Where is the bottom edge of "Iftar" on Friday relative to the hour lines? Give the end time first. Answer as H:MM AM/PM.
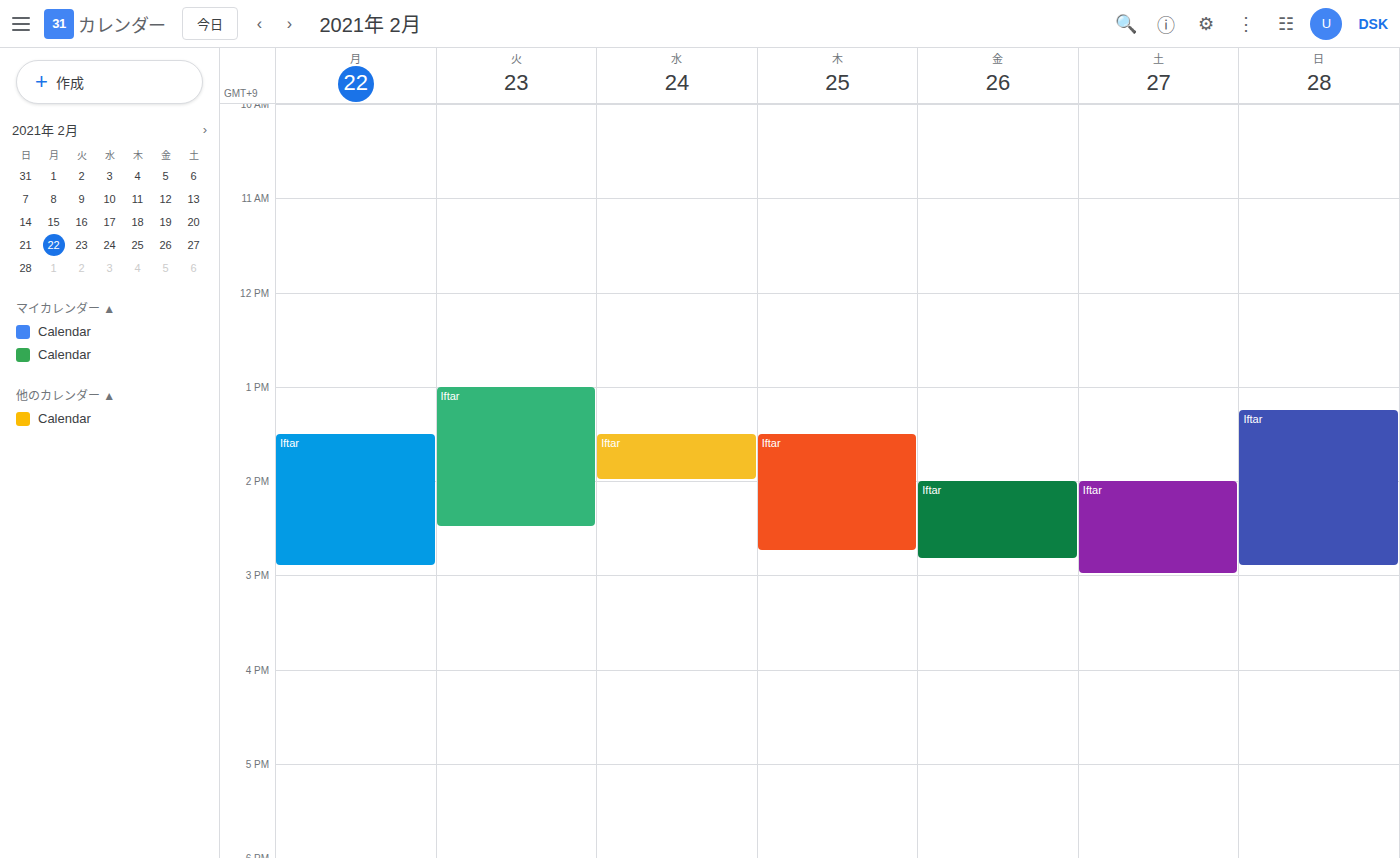
2:50 PM -- neither: 50 minutes below the 2 PM line and 10 minutes above the 3 PM line.